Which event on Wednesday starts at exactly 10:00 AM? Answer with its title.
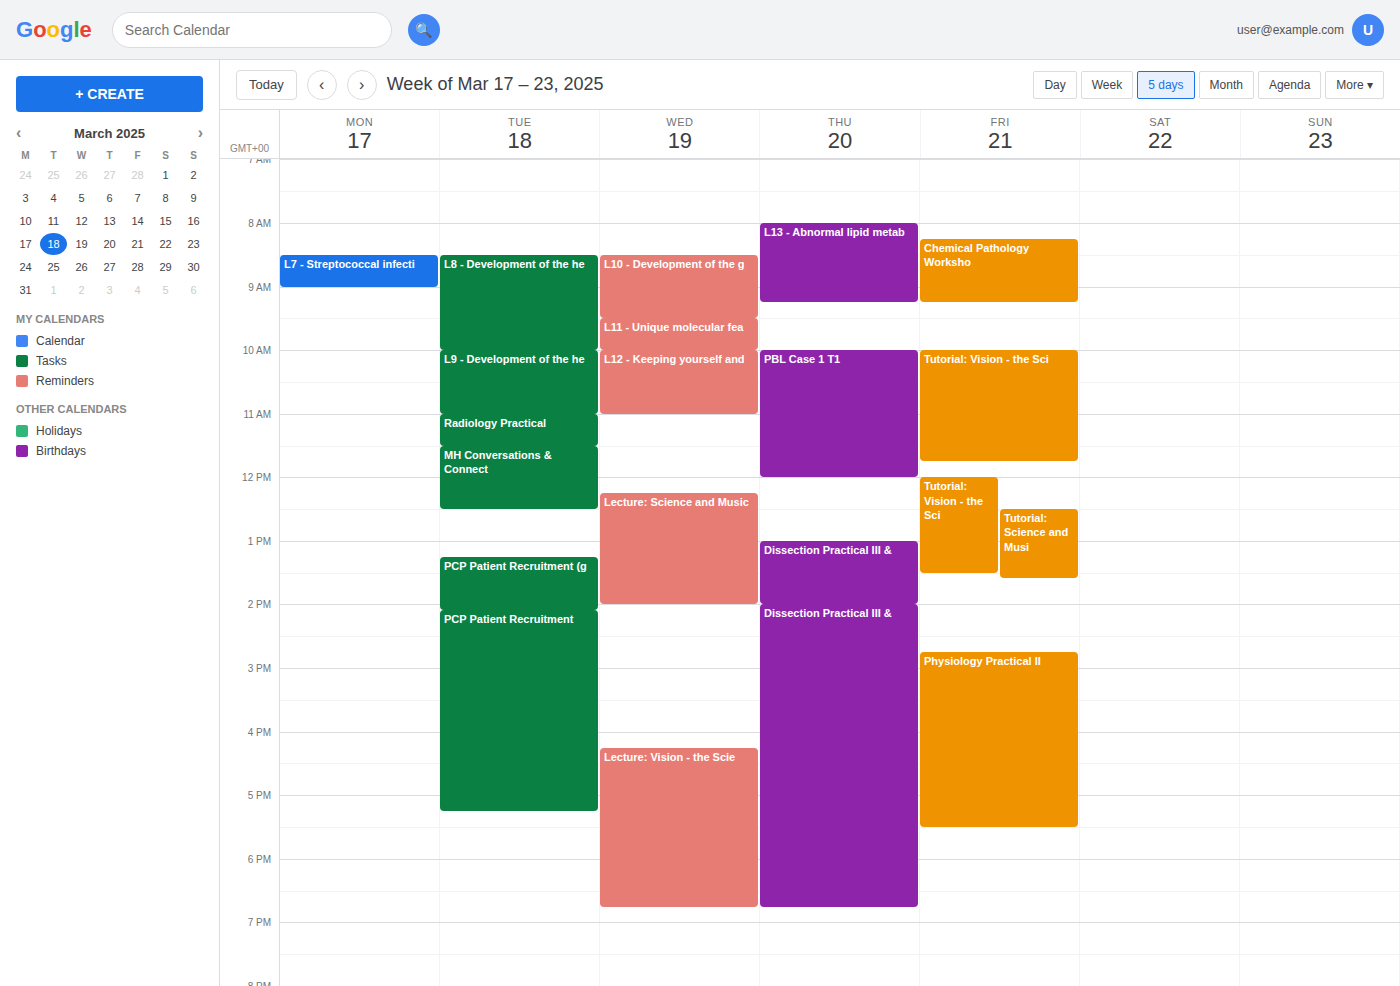
"L12 - Keeping yourself and"